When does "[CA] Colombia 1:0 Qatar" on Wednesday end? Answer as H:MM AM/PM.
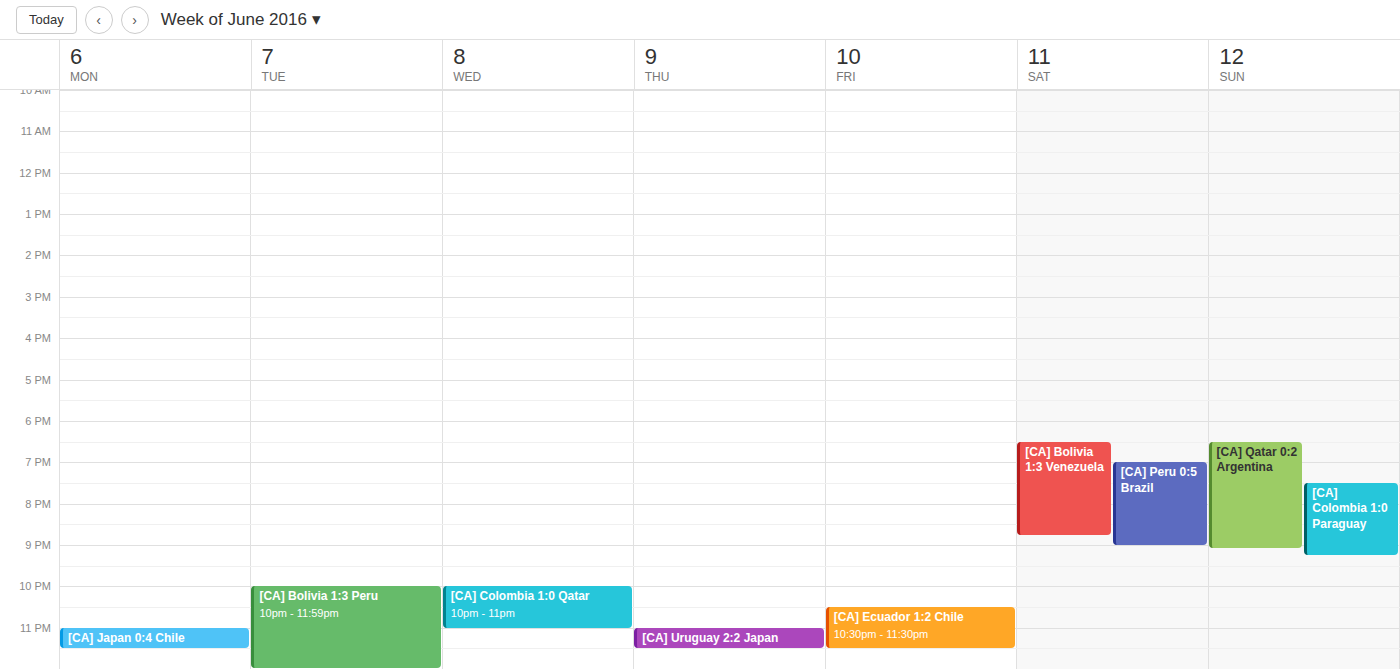
11:00 PM